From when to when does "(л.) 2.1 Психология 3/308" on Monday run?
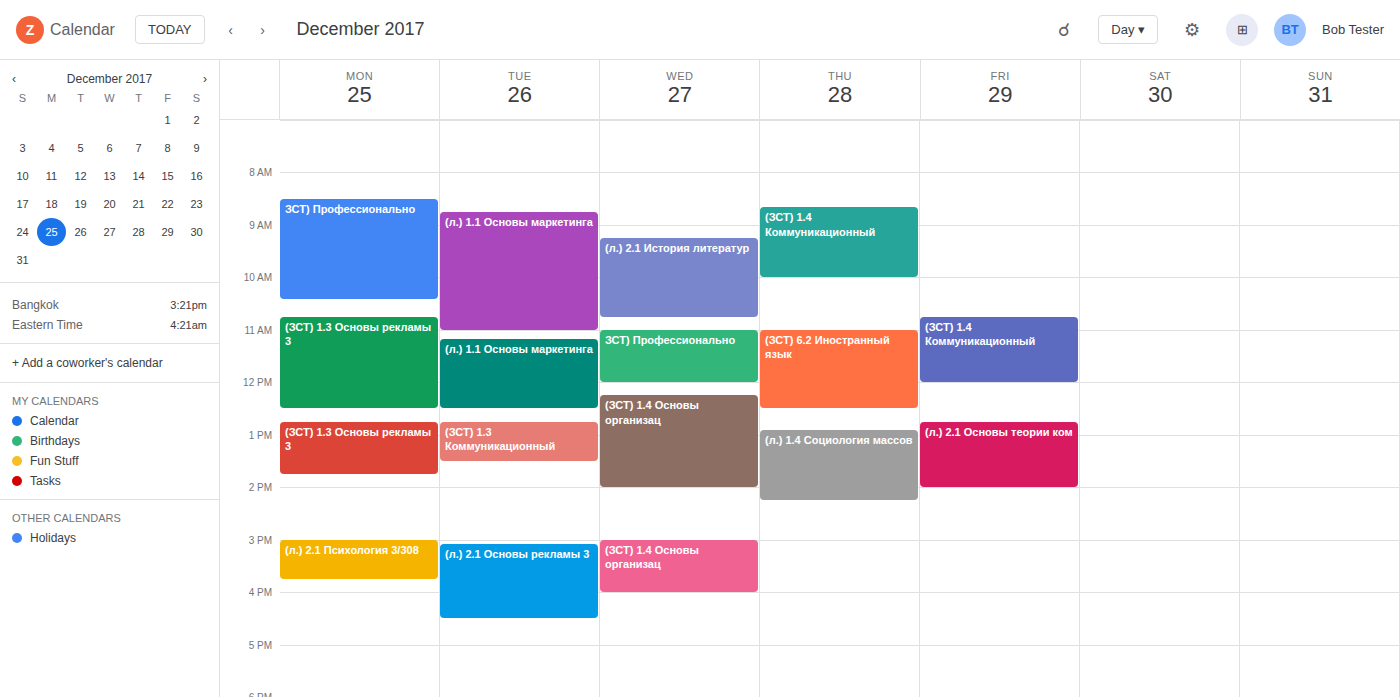
3:00 PM to 3:45 PM